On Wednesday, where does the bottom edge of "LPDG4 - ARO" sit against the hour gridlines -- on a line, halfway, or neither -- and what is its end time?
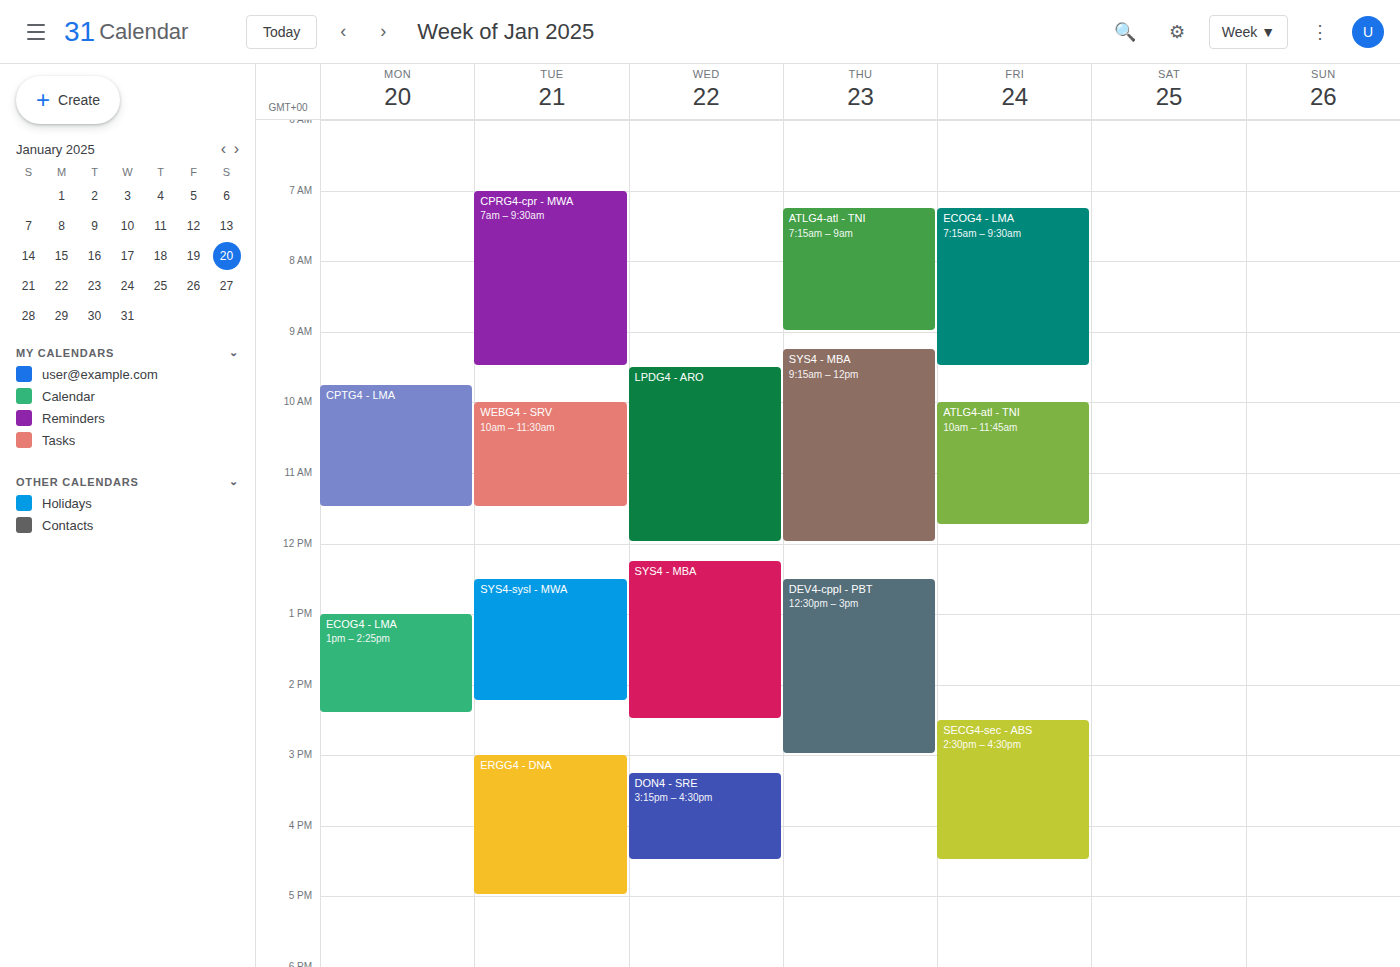
12:00 PM -- exactly on the 12 PM line.